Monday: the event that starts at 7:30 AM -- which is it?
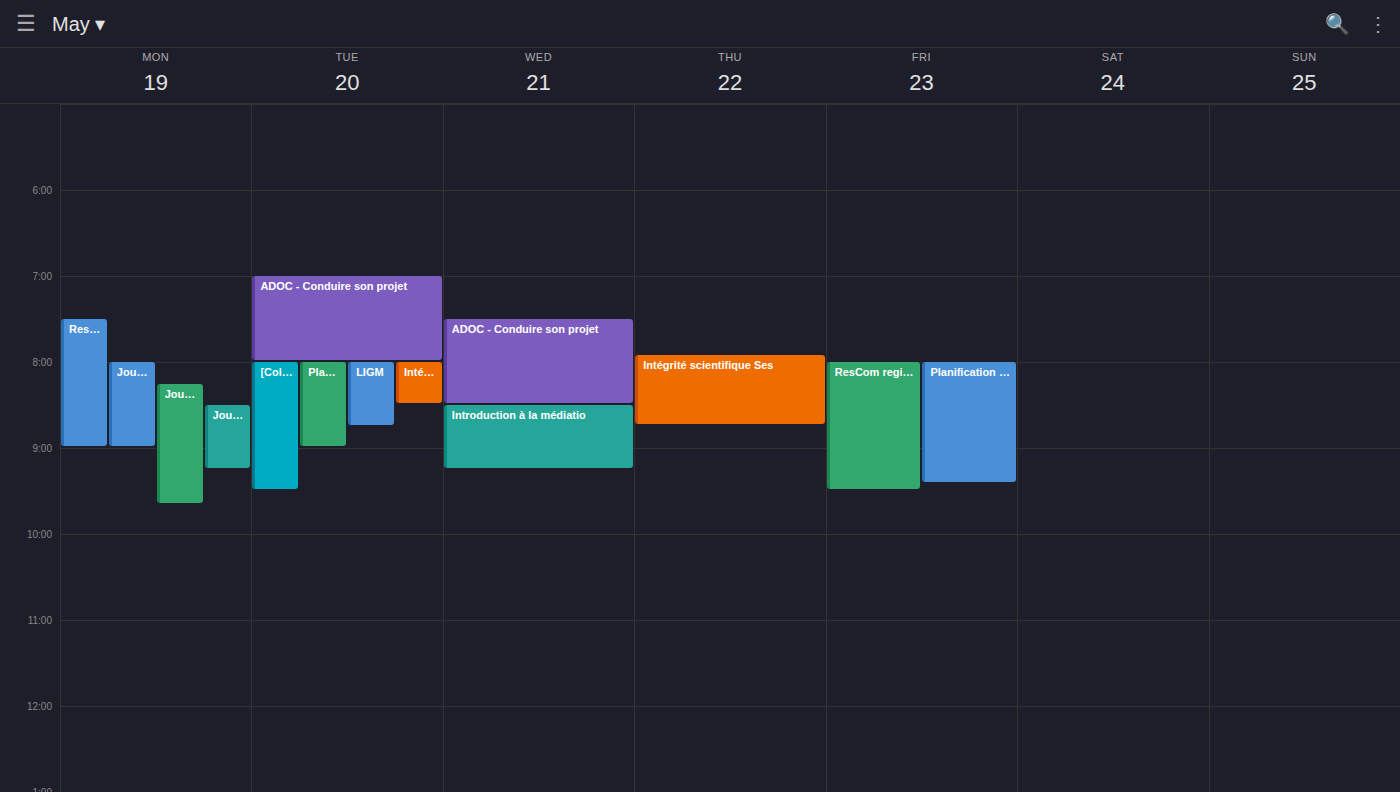
"ResCom"